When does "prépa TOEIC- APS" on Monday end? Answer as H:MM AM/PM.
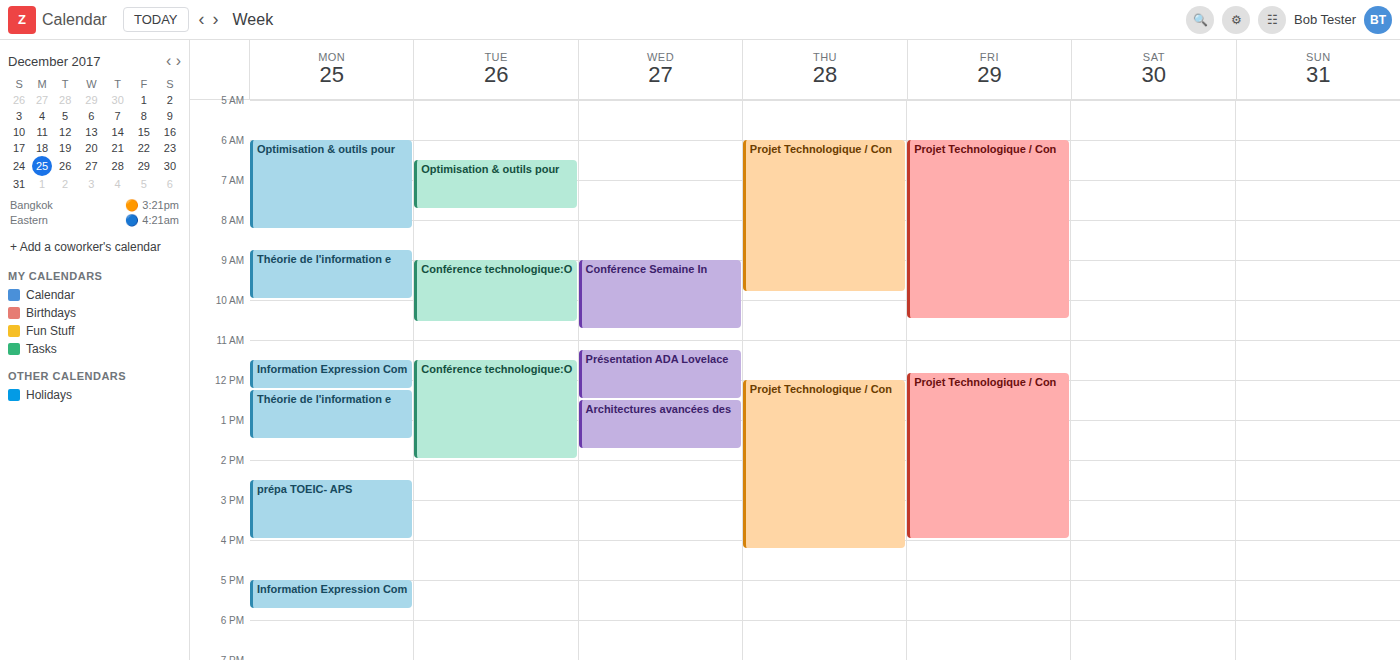
4:00 PM